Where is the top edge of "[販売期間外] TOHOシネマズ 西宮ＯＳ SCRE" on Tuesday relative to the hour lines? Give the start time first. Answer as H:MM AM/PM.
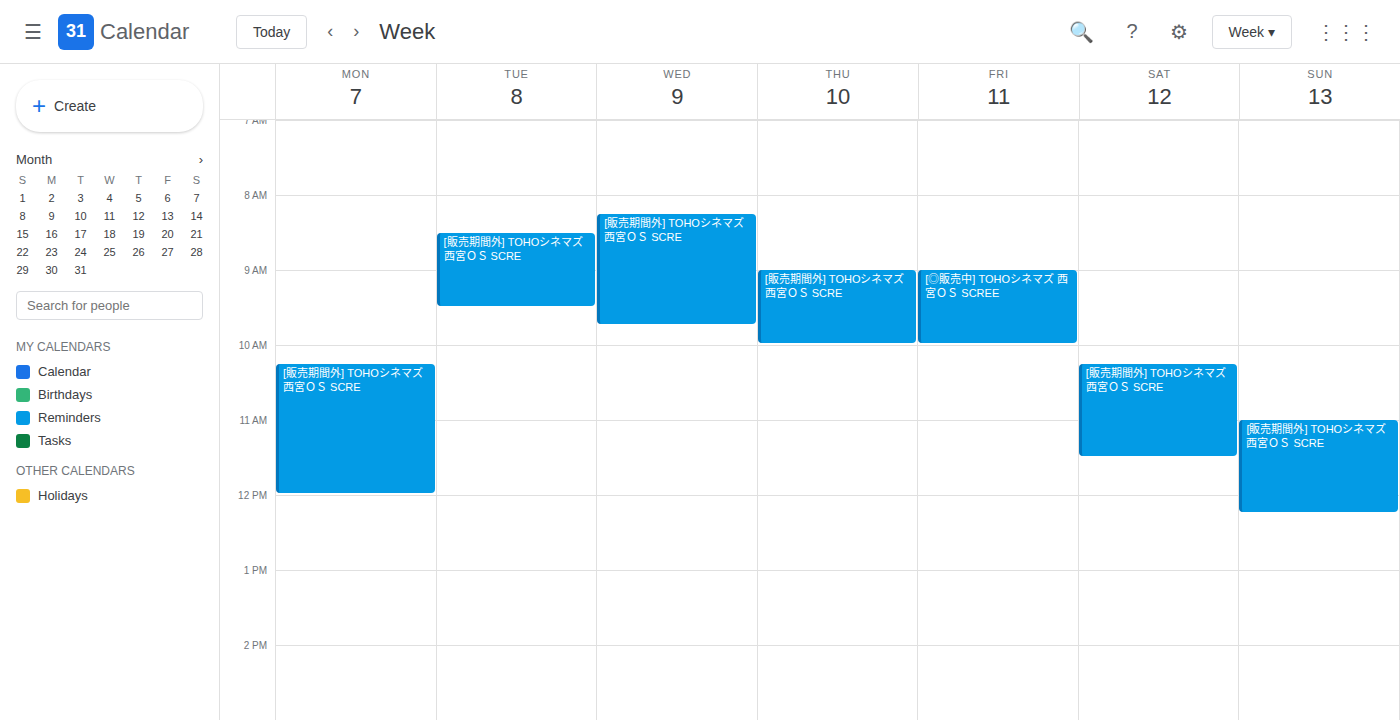
8:30 AM -- halfway between the 8 AM and 9 AM lines.